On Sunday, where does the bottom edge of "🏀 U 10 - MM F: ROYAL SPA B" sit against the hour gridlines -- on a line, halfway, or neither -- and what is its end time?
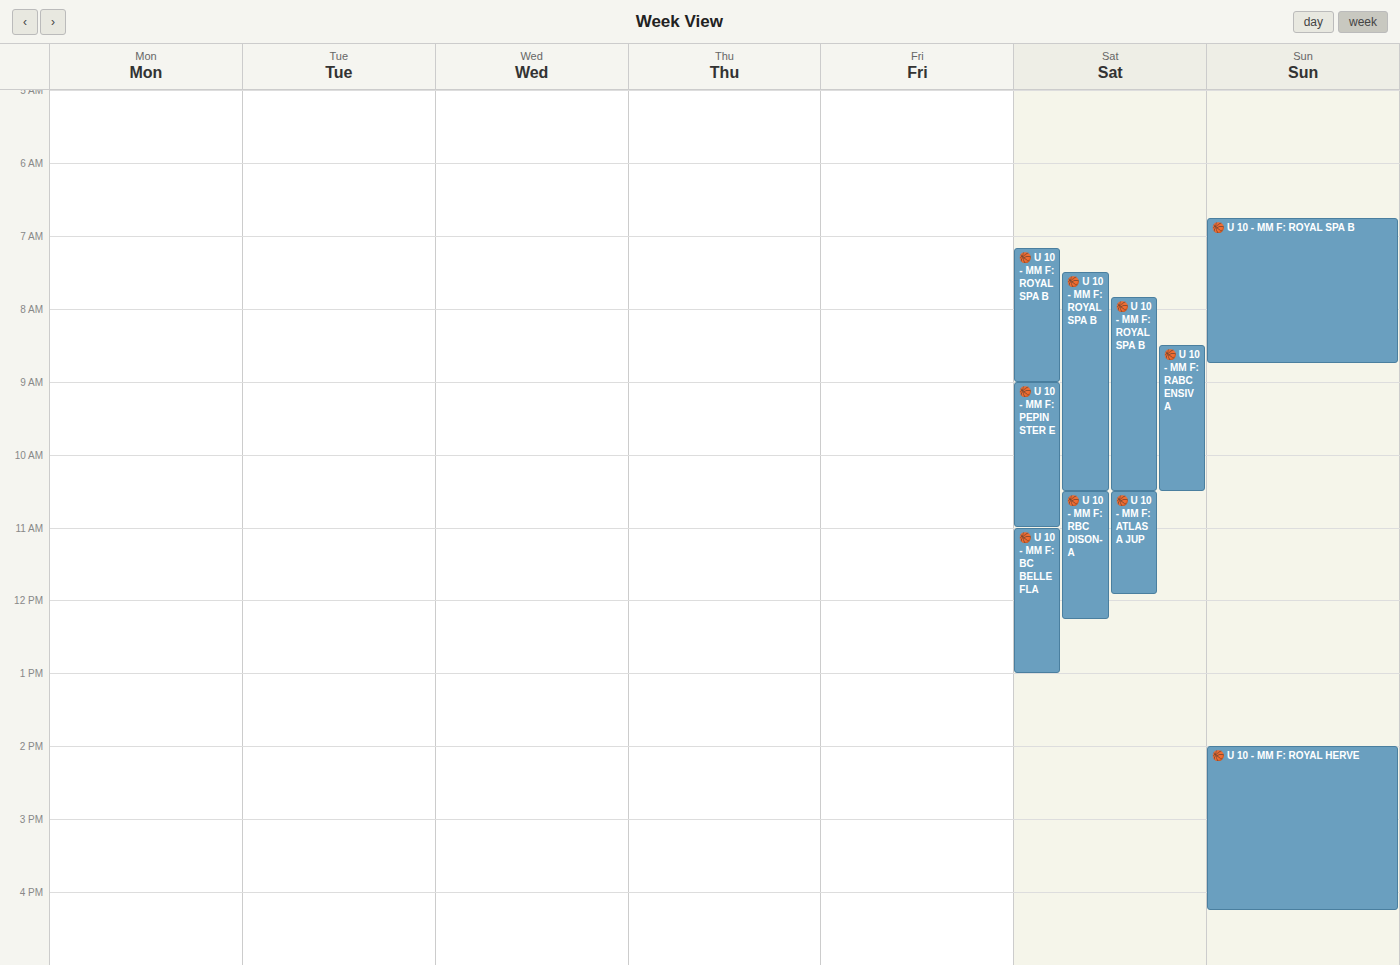
8:45 AM -- neither: three quarters of the way from the 8 AM line to the 9 AM line.